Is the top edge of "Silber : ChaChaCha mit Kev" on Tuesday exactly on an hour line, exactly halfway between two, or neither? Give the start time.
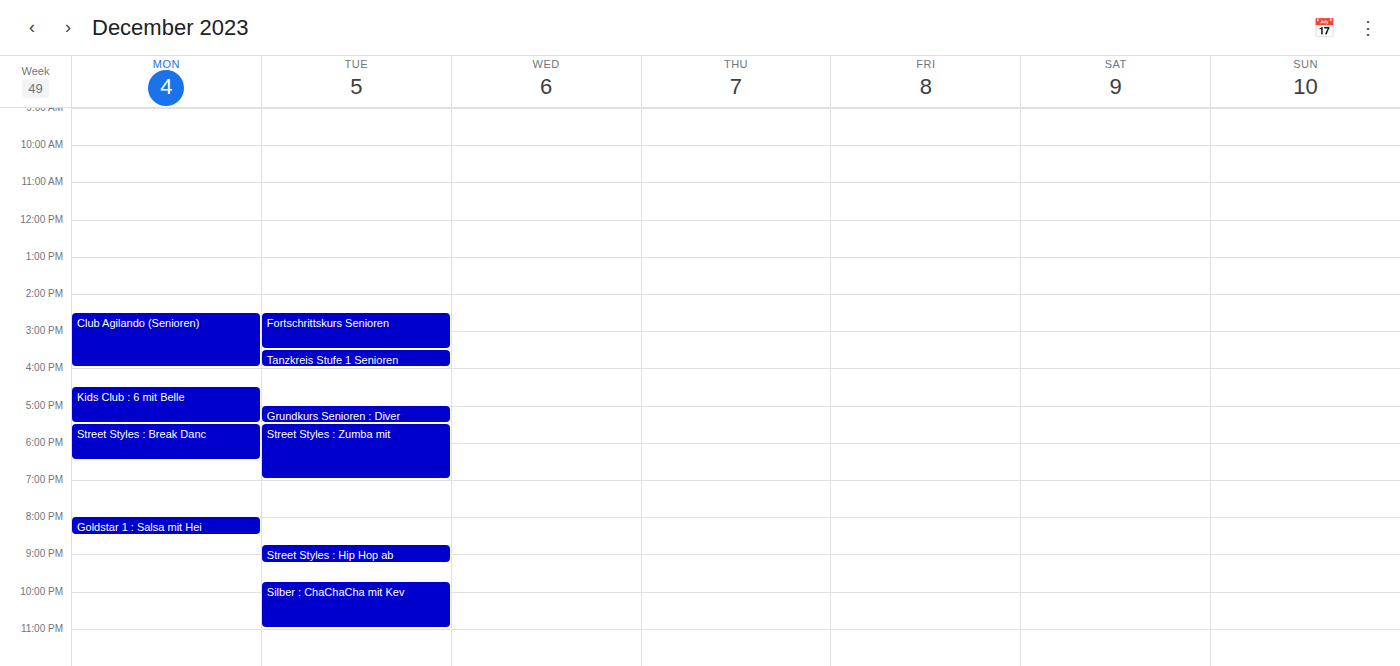
9:45 PM -- neither: three quarters of the way from the 9 PM line to the 10 PM line.